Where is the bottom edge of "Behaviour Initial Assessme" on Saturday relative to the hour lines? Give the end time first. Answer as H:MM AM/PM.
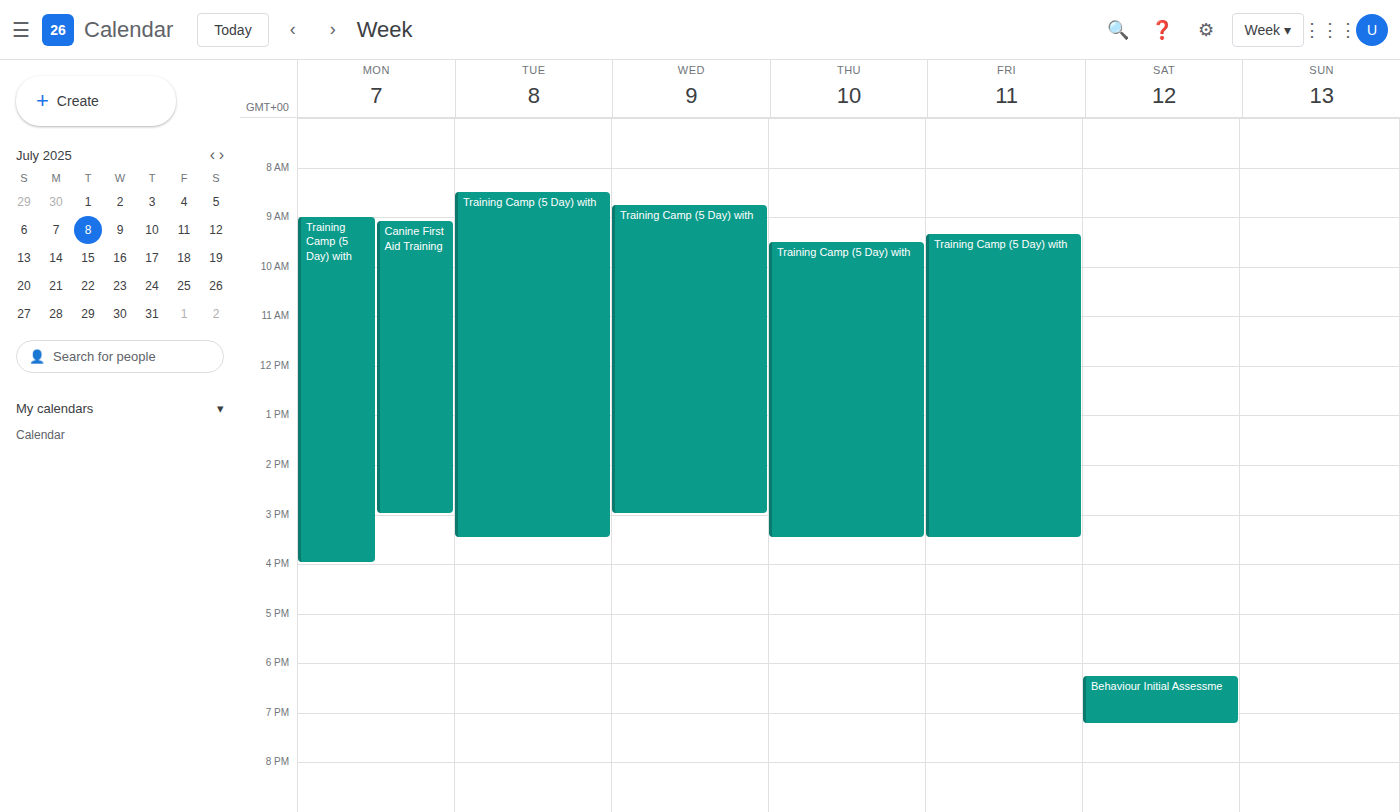
7:15 PM -- neither: a quarter of the way from the 7 PM line to the 8 PM line.